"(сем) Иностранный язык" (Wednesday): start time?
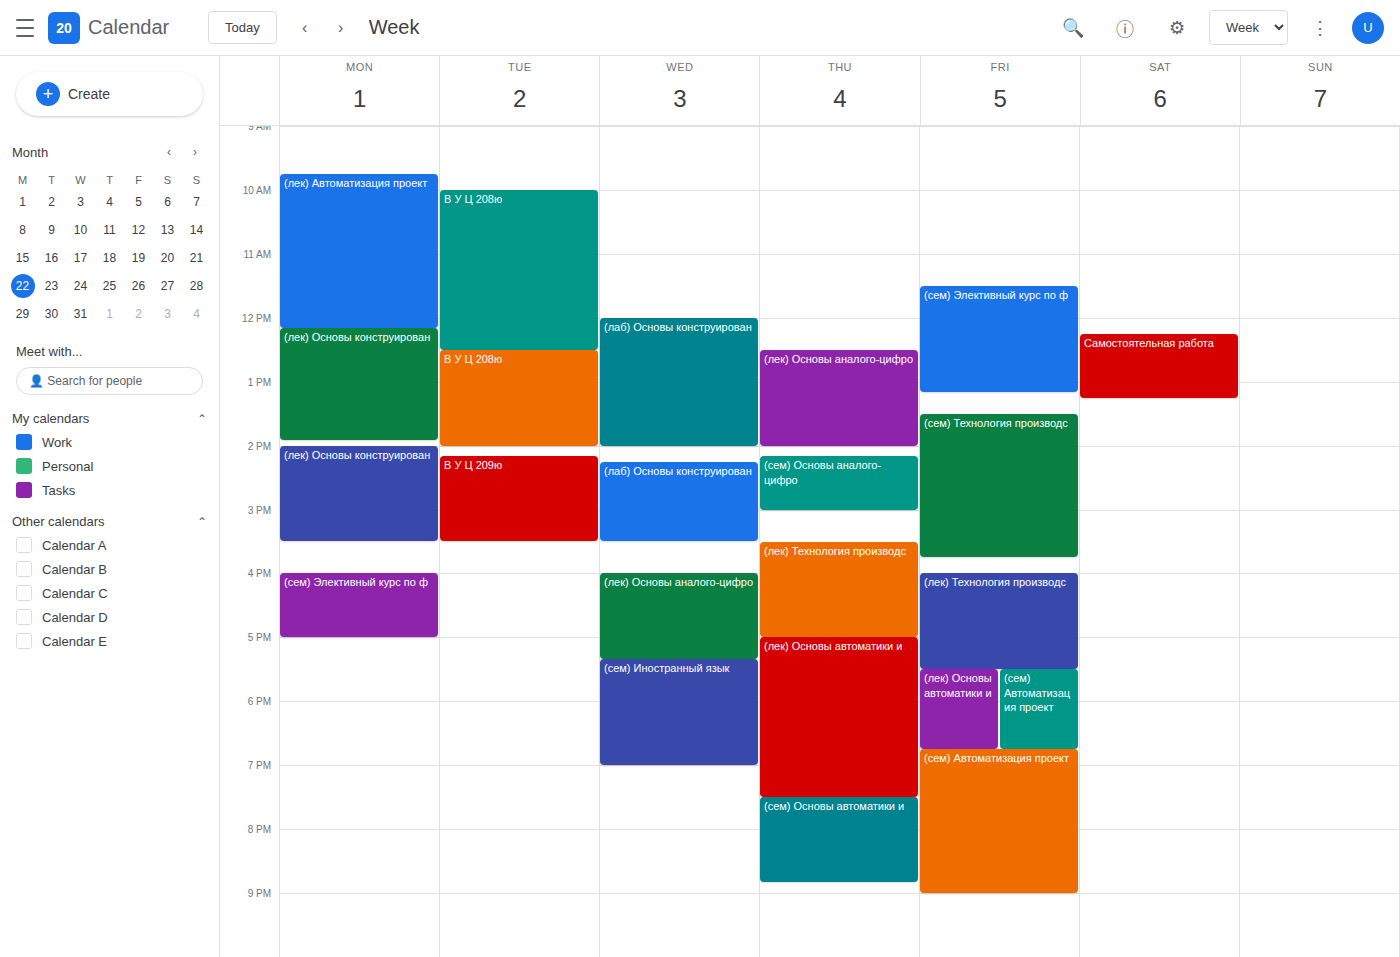
5:20 PM